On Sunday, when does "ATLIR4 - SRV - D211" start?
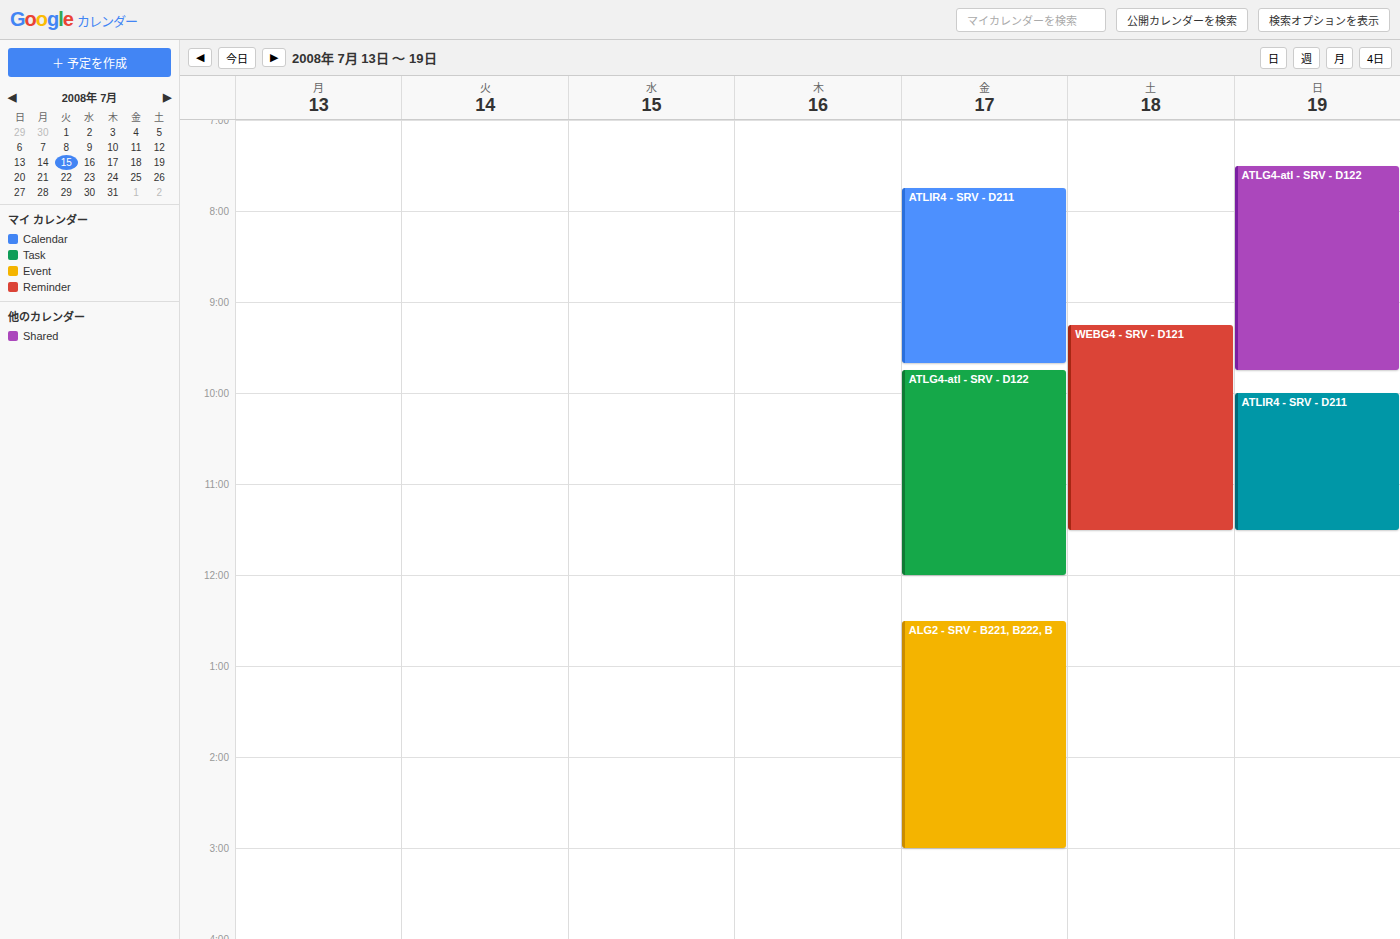
10:00 AM